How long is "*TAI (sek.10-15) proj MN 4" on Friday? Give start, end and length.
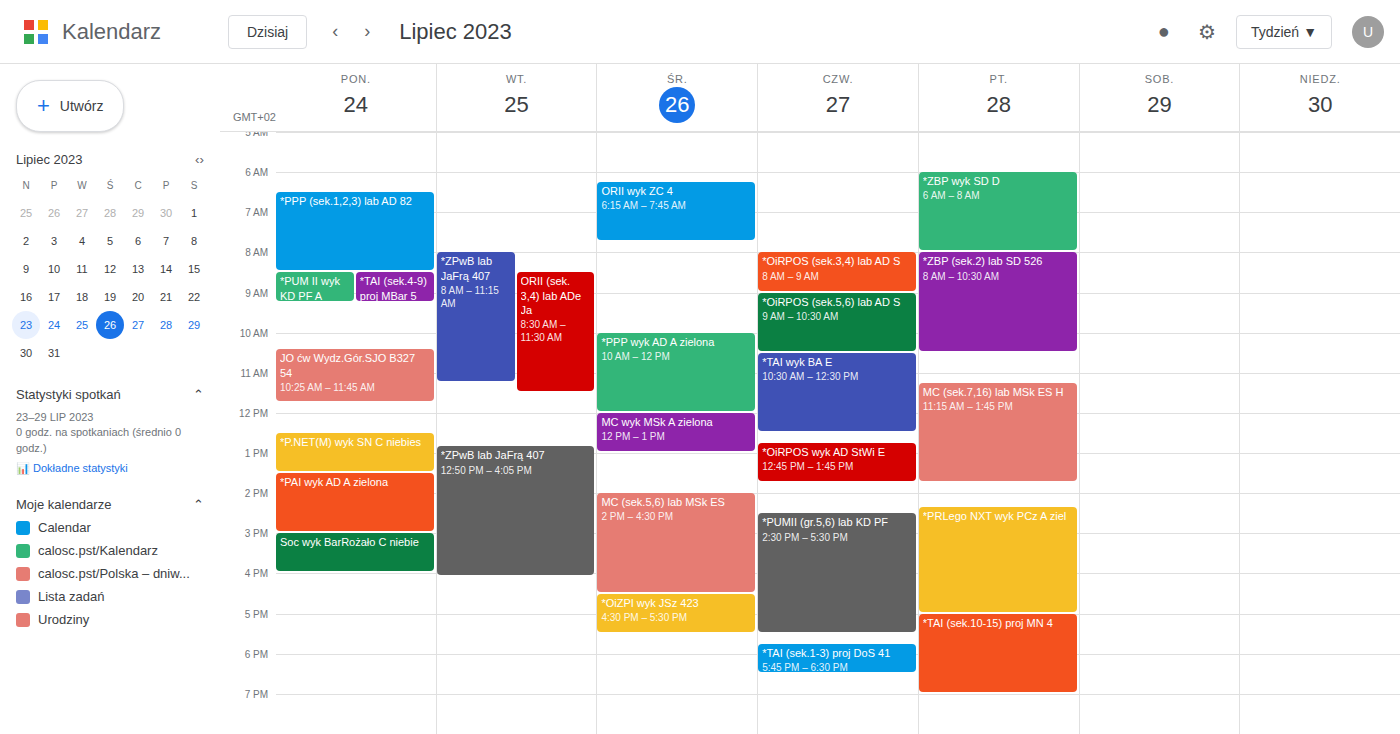
5:00 PM to 7:00 PM, 2 hours